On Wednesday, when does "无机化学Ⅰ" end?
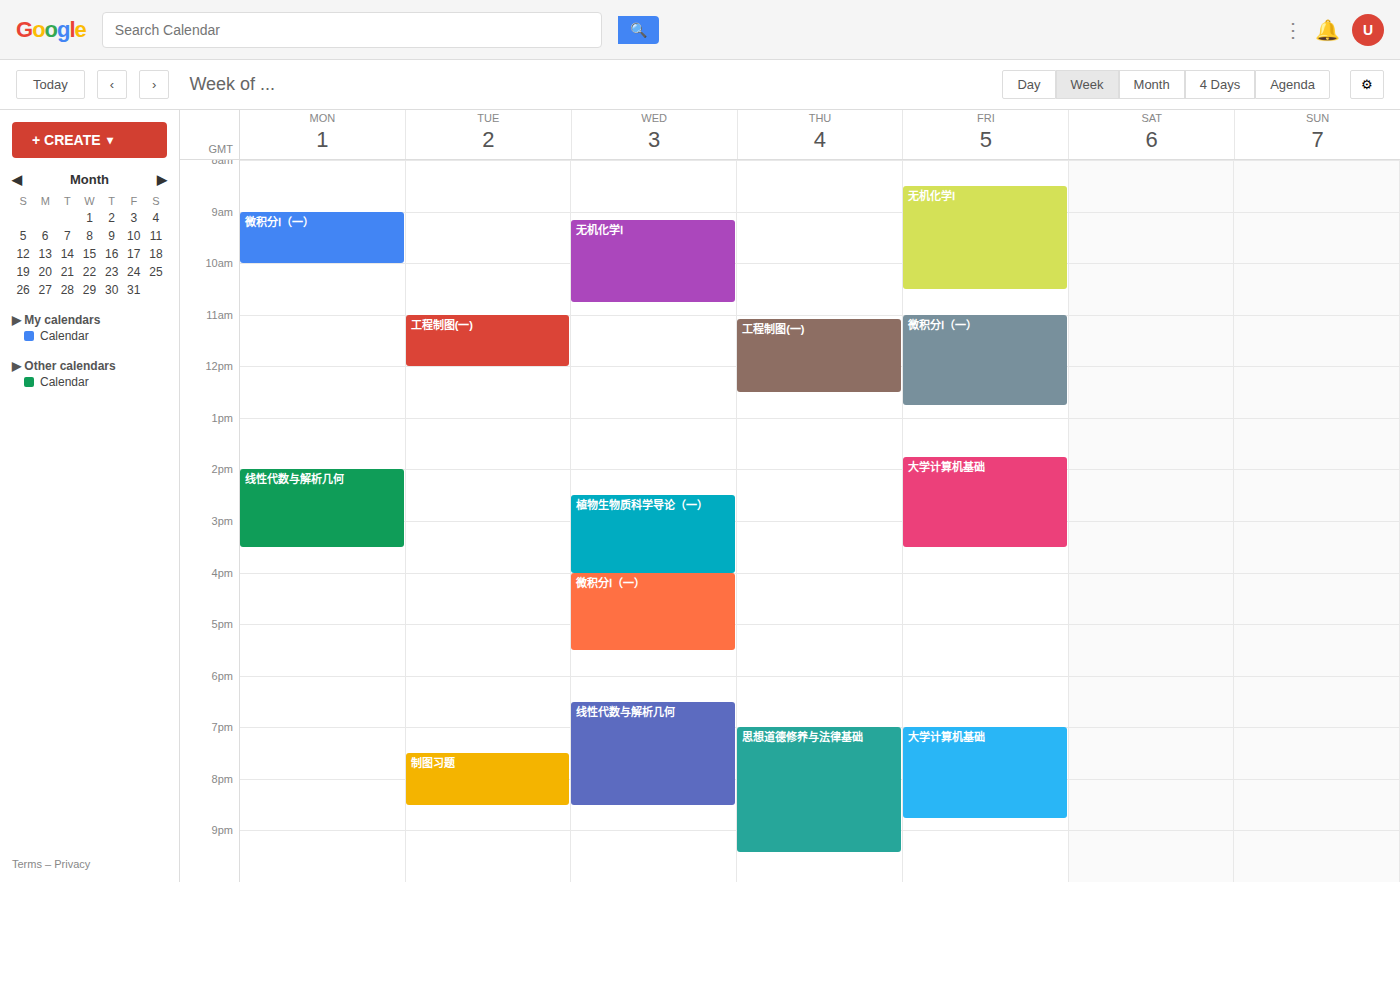
10:45 AM